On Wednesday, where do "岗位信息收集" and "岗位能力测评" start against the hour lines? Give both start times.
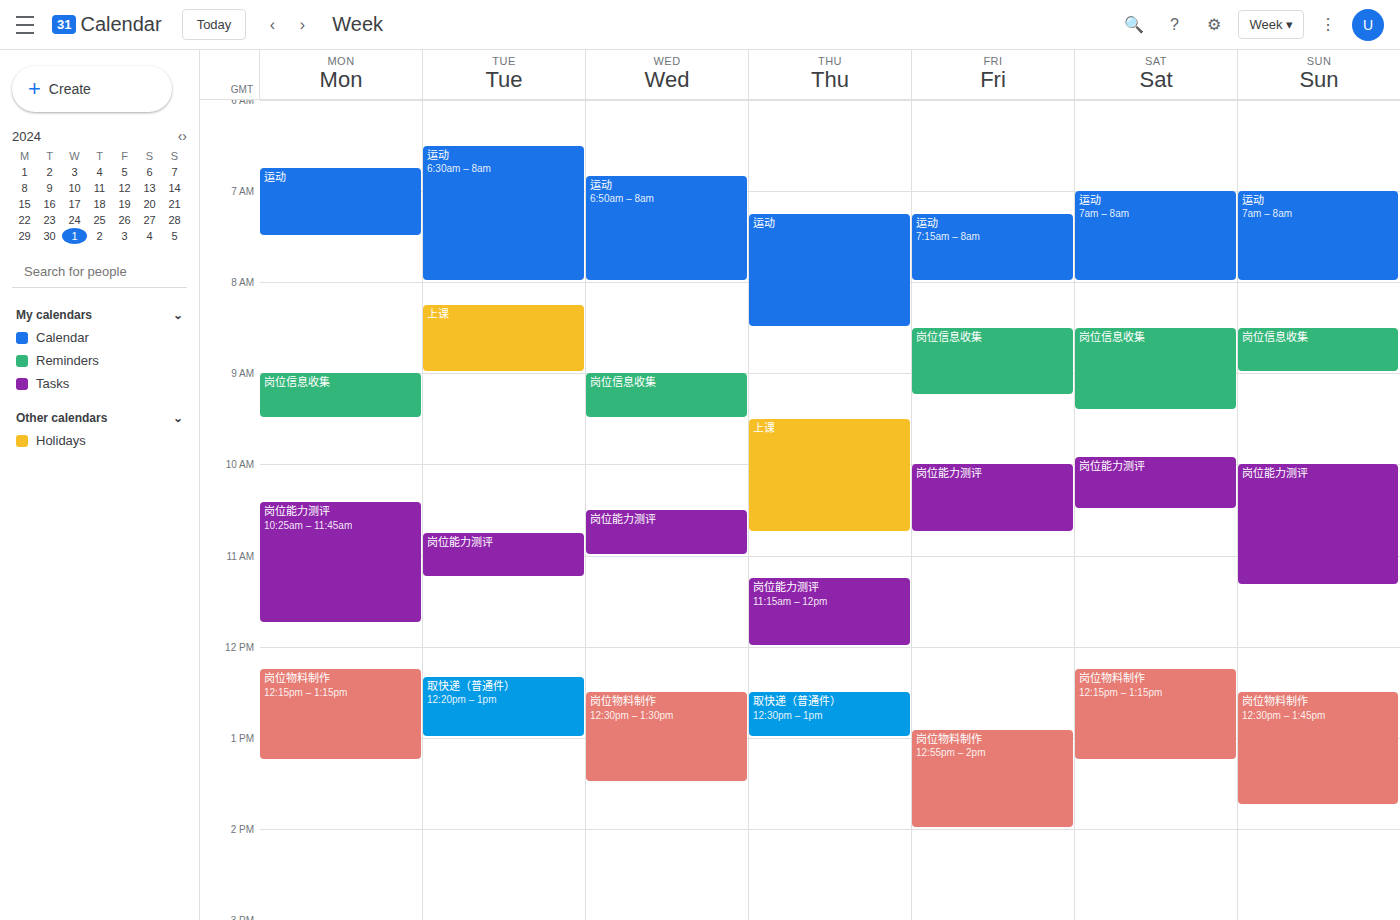
"岗位信息收集": 9:00 AM, exactly on the 9 AM line. "岗位能力测评": 10:30 AM, halfway between the 10 AM and 11 AM lines.